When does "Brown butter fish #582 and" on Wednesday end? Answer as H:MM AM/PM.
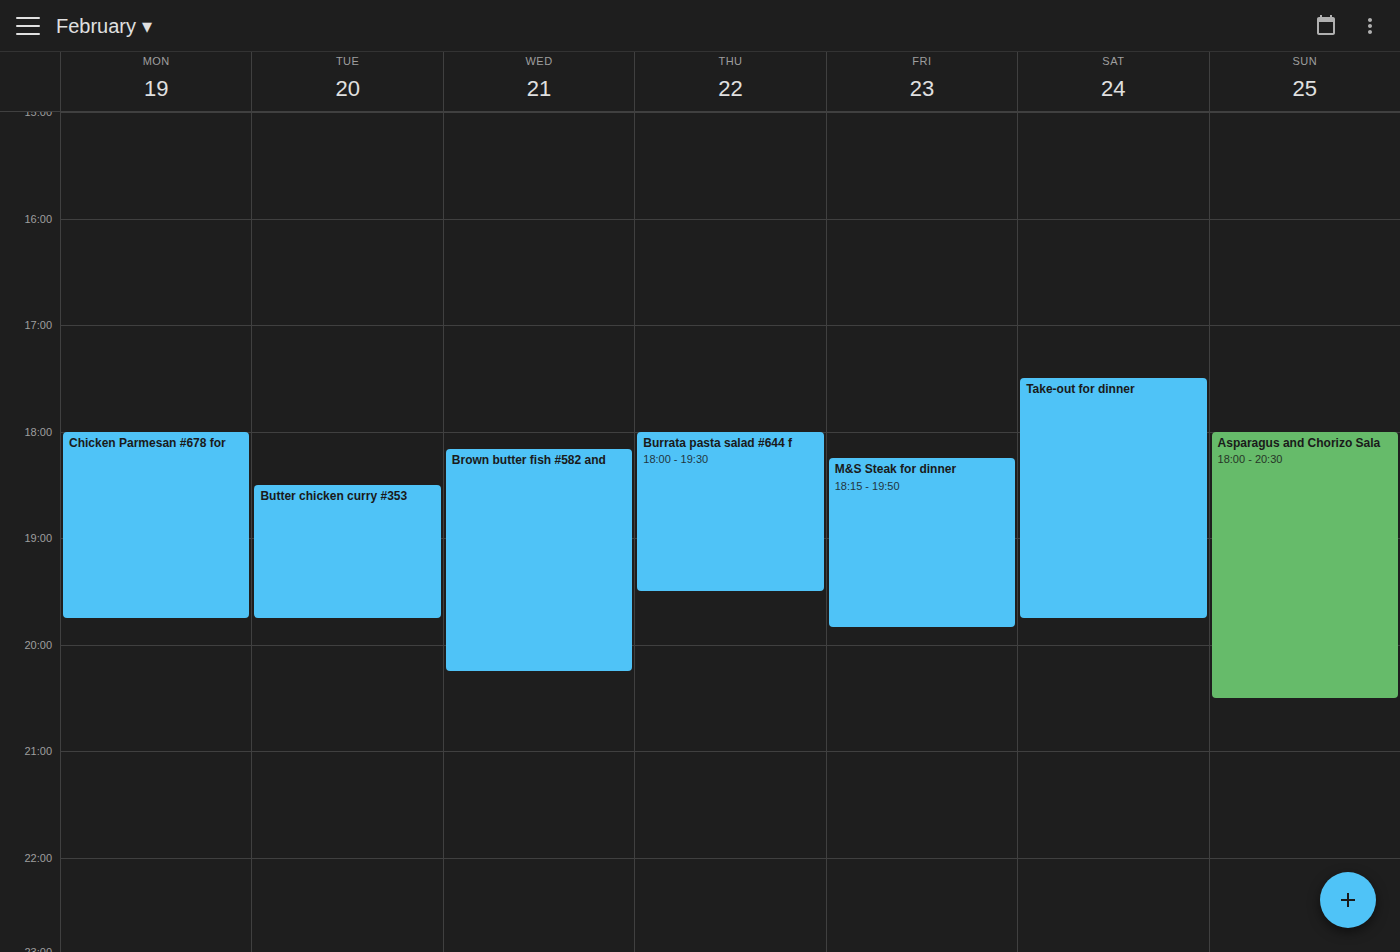
8:15 PM